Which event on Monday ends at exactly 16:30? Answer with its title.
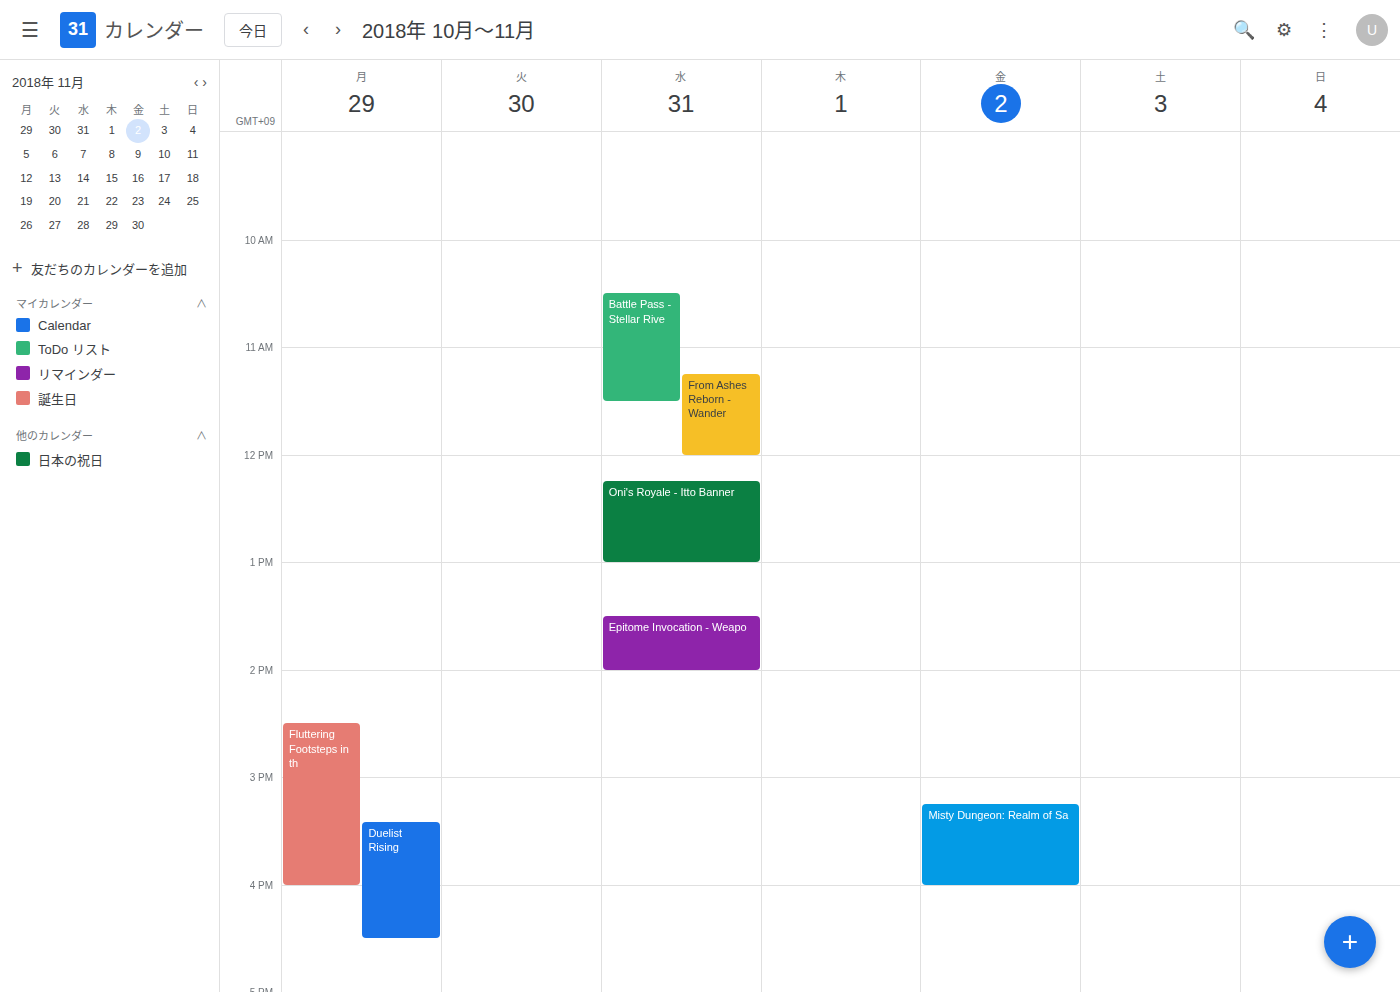
"Duelist Rising"